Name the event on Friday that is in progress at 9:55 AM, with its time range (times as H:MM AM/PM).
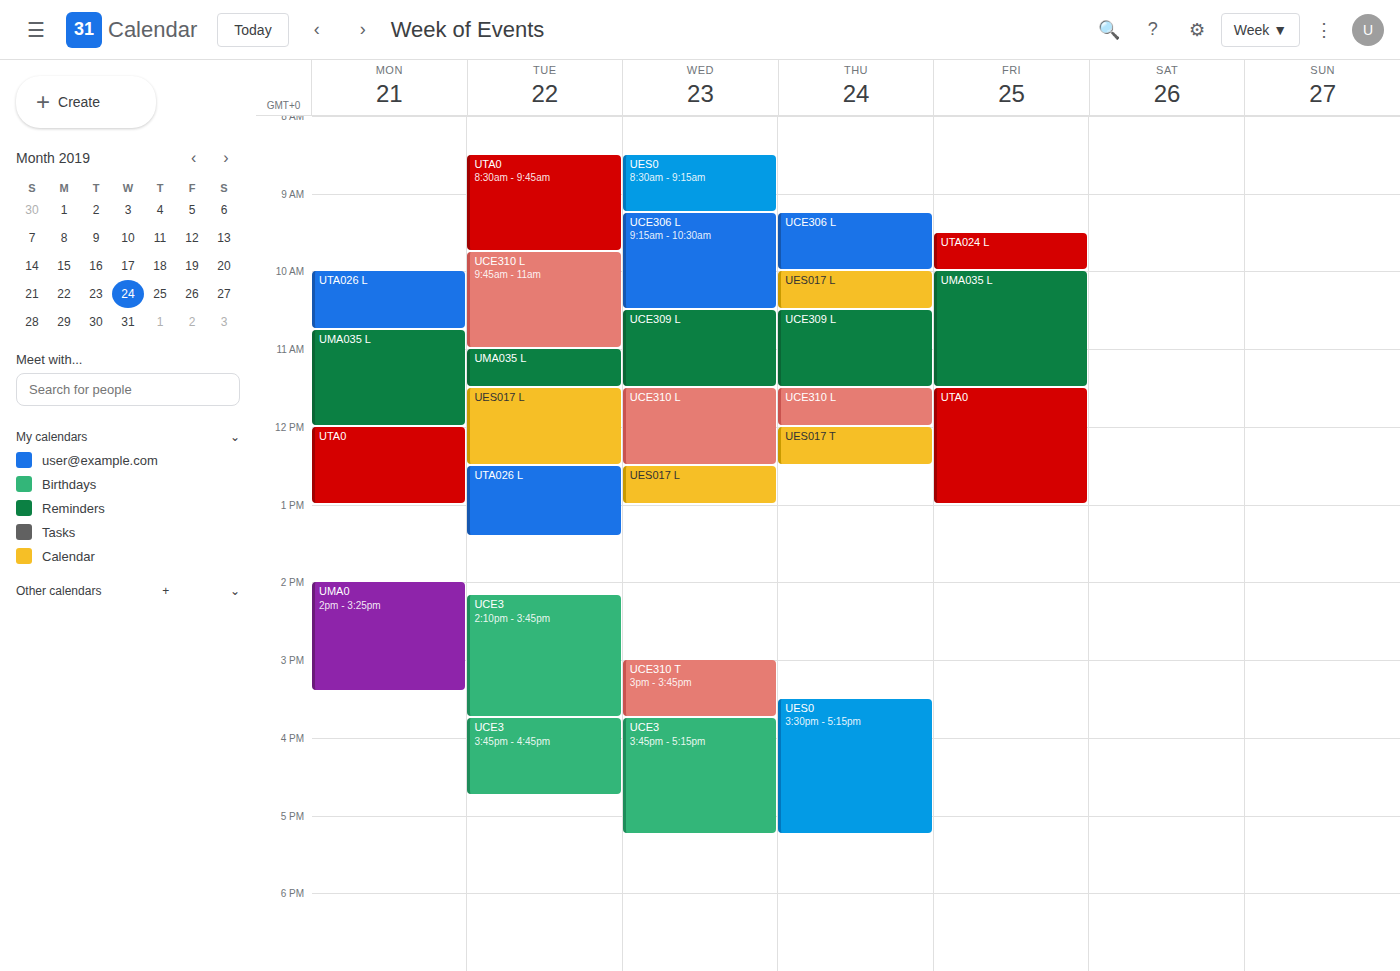
"UTA024 L", 9:30 AM to 10:00 AM